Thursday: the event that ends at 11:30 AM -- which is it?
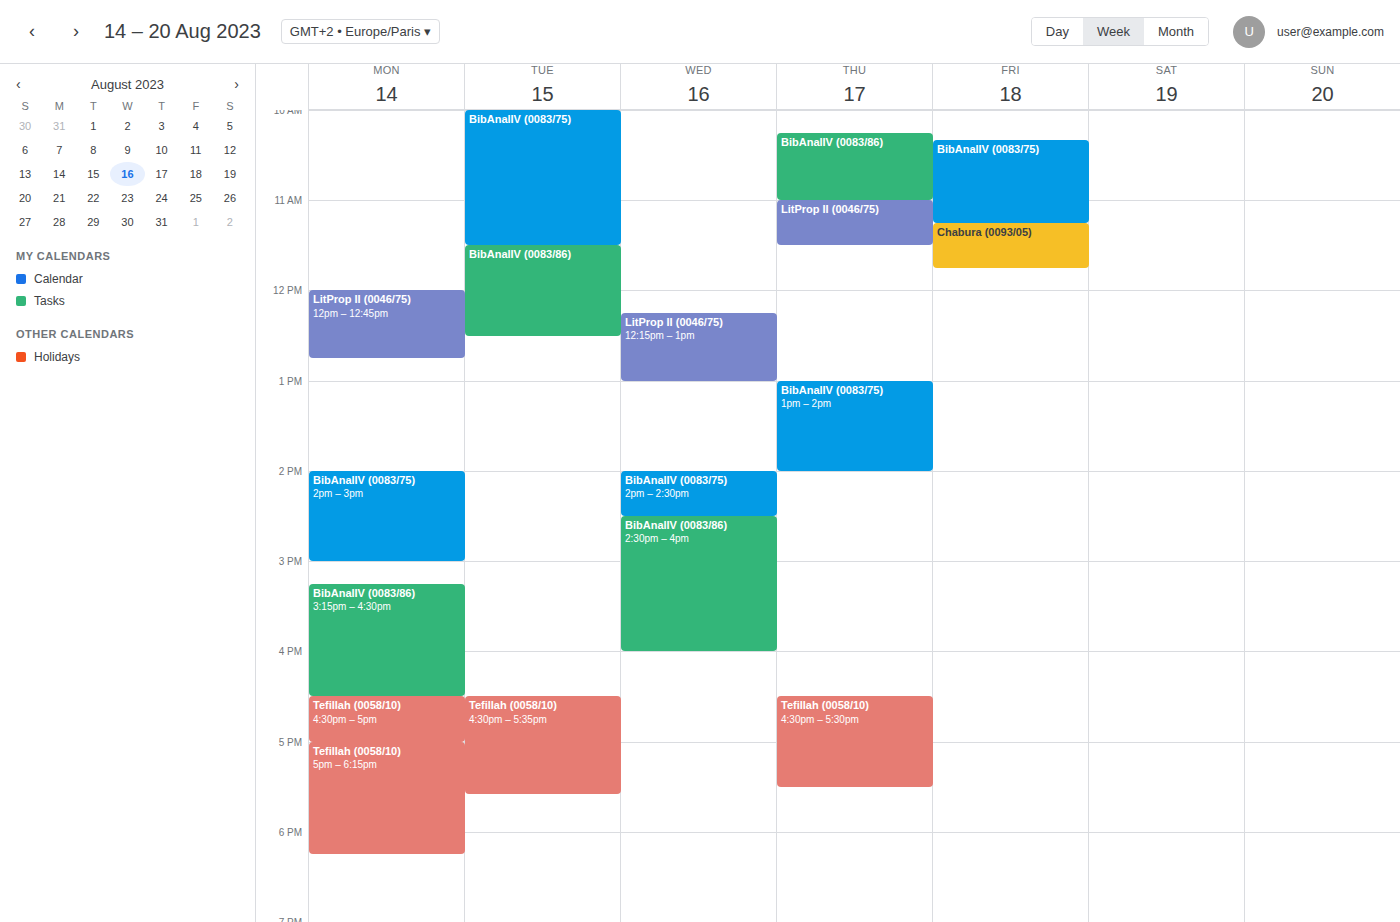
"LitProp II (0046/75)"